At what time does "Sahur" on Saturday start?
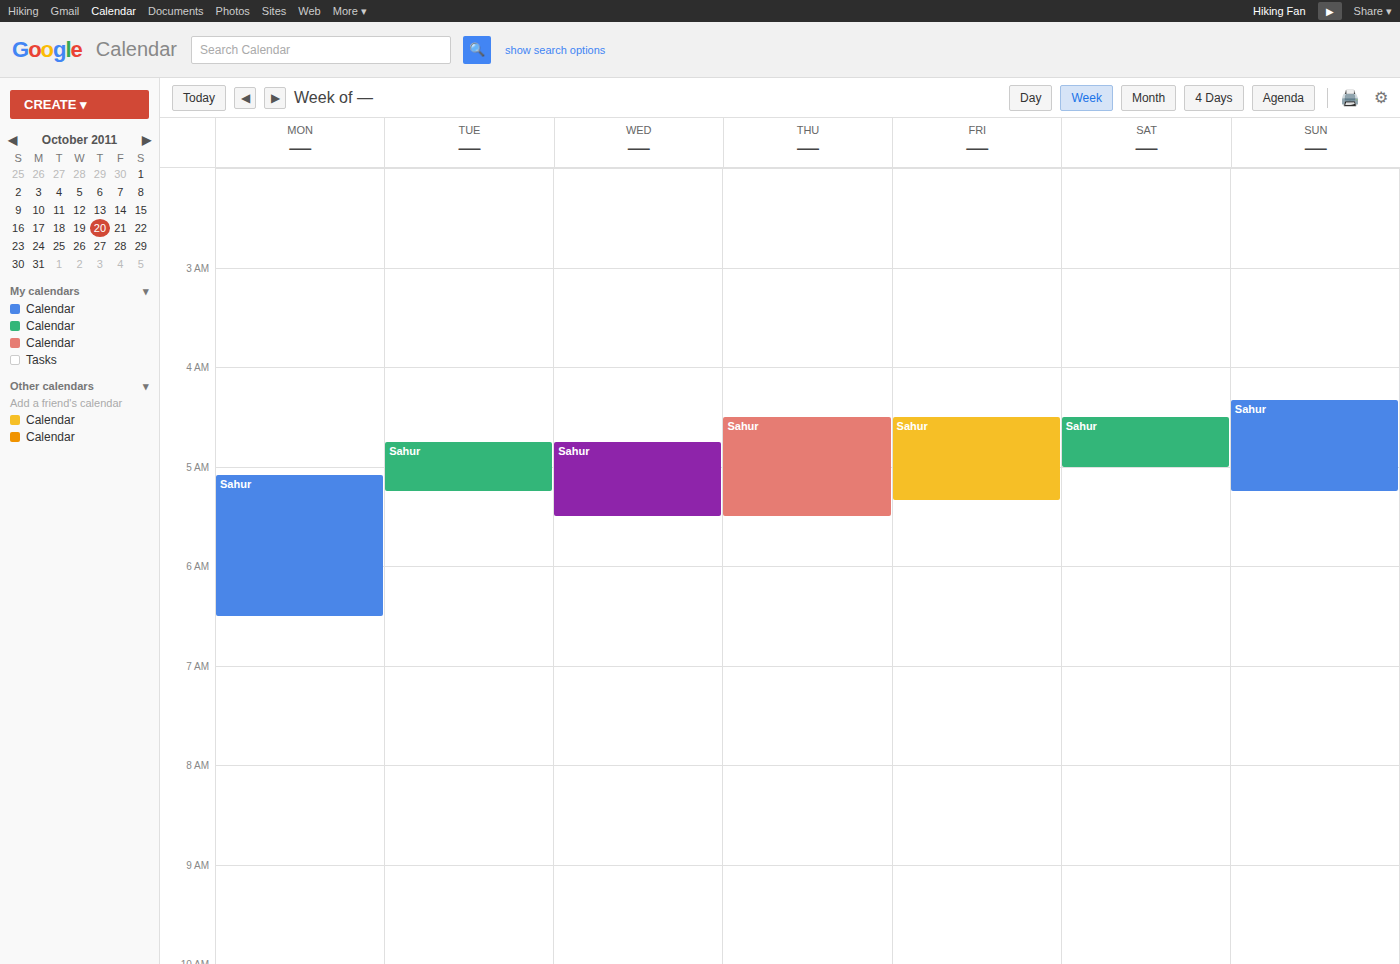
4:30 AM